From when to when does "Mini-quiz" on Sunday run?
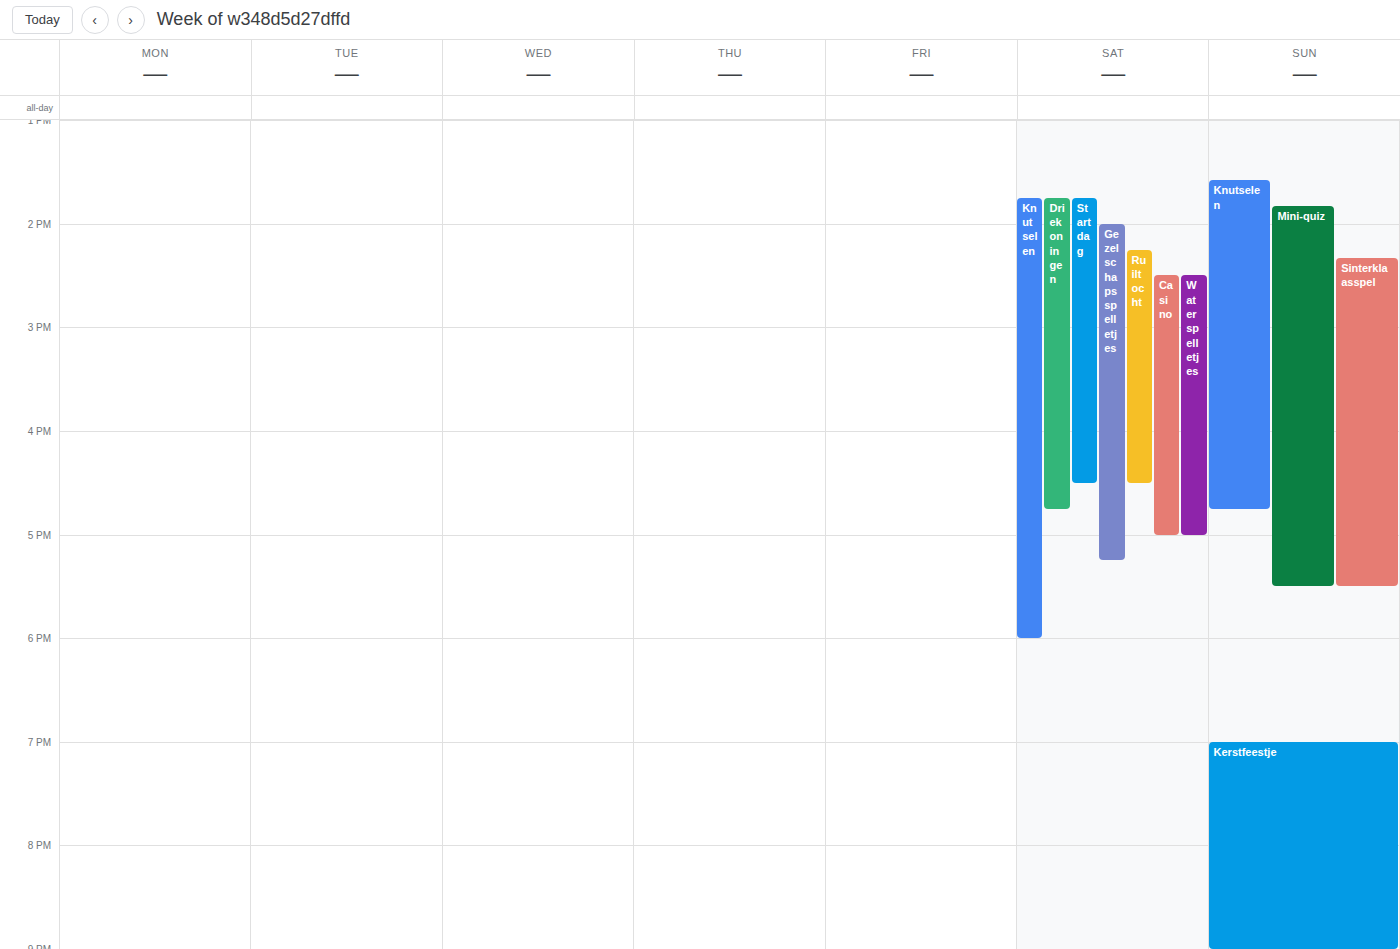
13:50 to 17:30